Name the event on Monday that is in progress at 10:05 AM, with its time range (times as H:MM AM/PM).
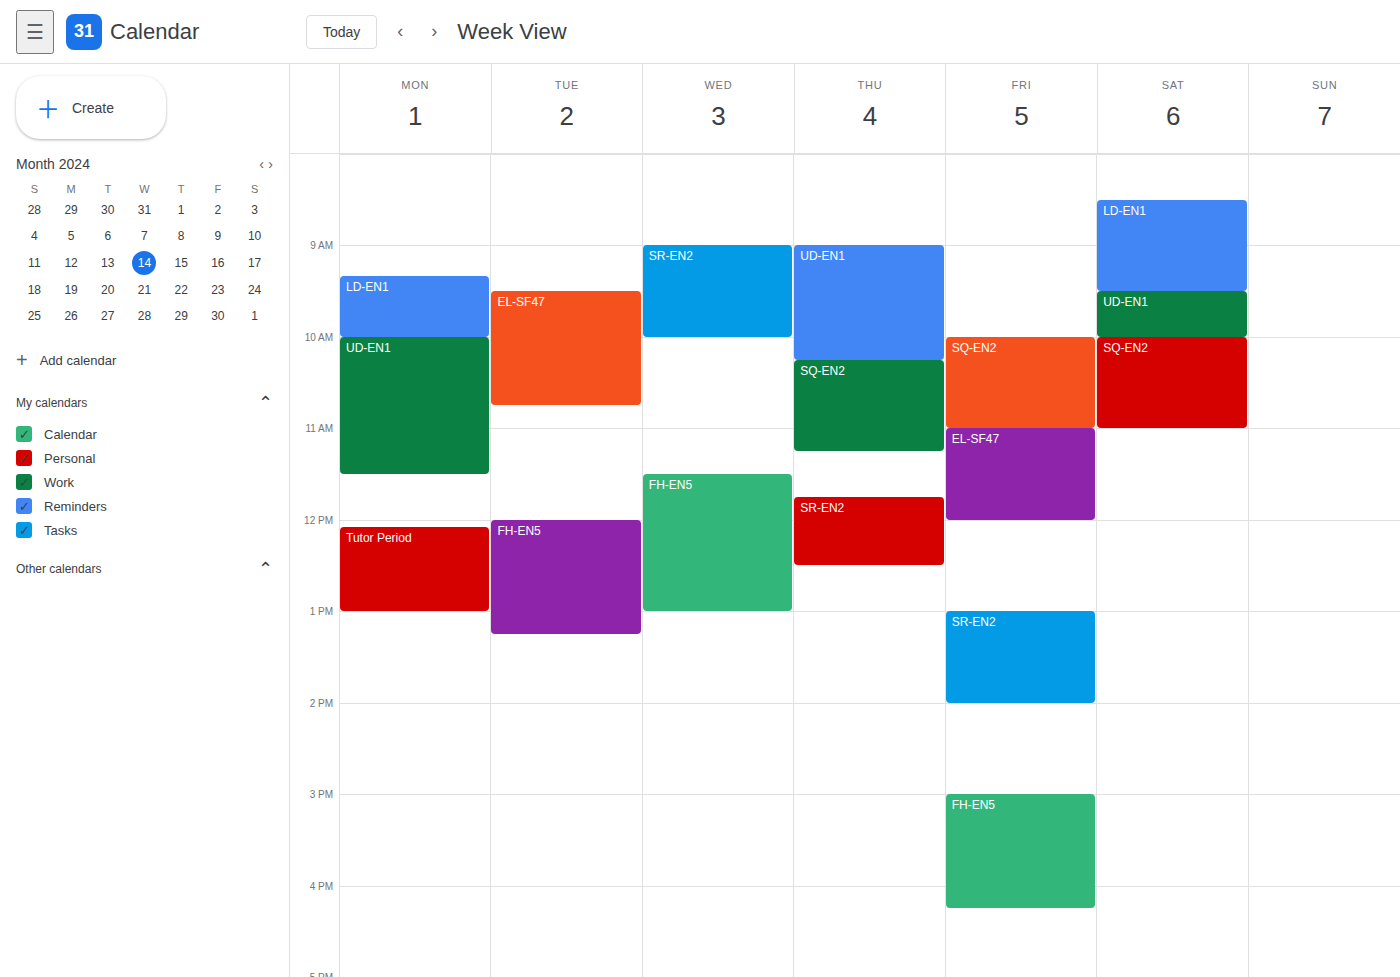
"UD-EN1", 10:00 AM to 11:30 AM